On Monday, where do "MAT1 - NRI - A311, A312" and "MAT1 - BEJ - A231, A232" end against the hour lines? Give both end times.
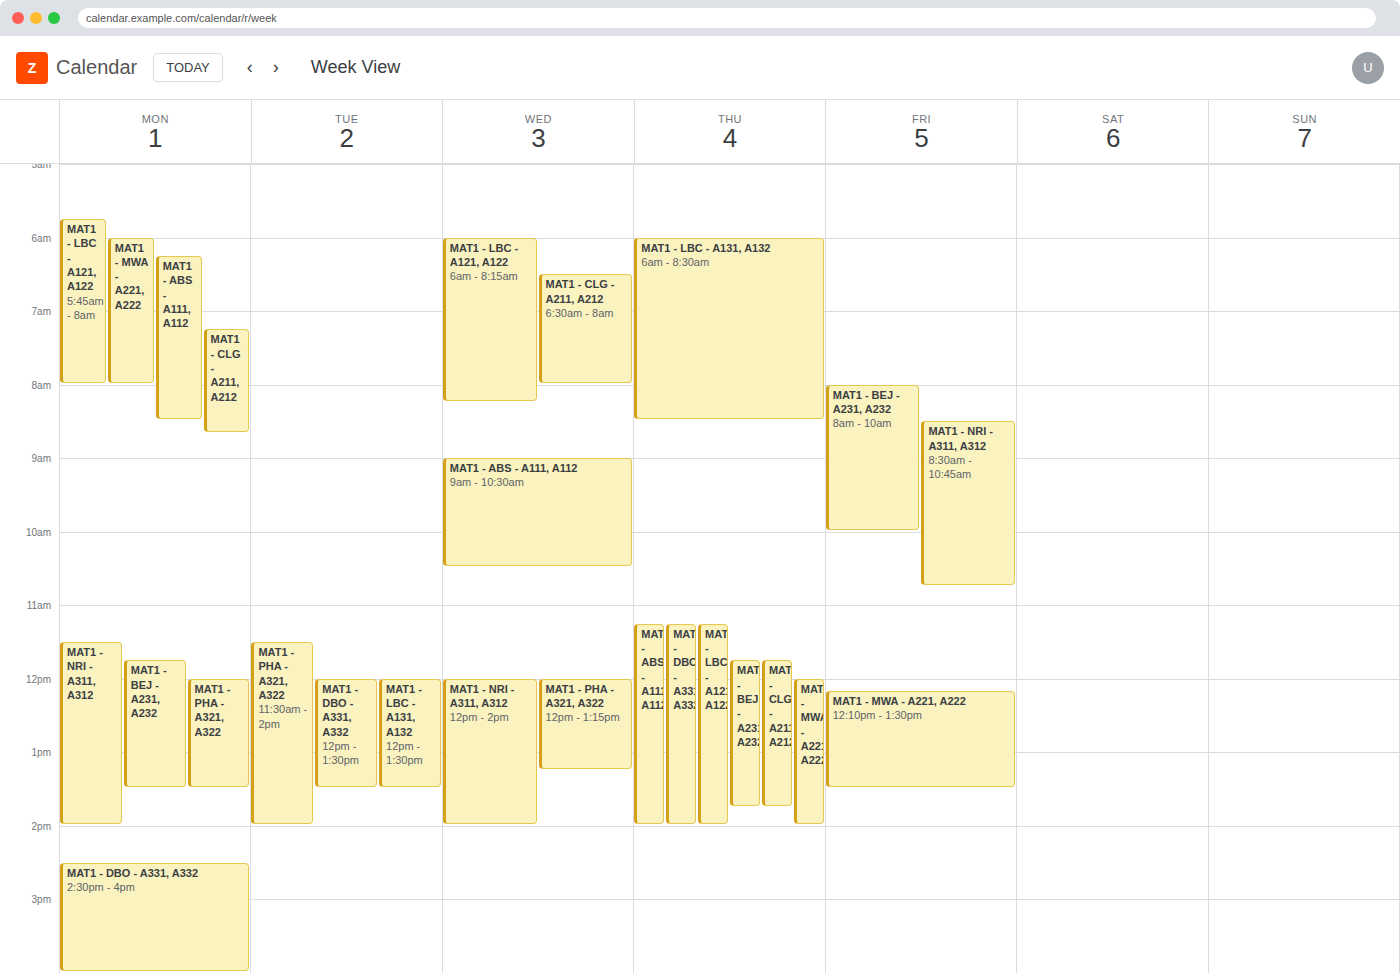
"MAT1 - NRI - A311, A312": 2:00 PM, exactly on the 2 PM line. "MAT1 - BEJ - A231, A232": 1:30 PM, halfway between the 1 PM and 2 PM lines.